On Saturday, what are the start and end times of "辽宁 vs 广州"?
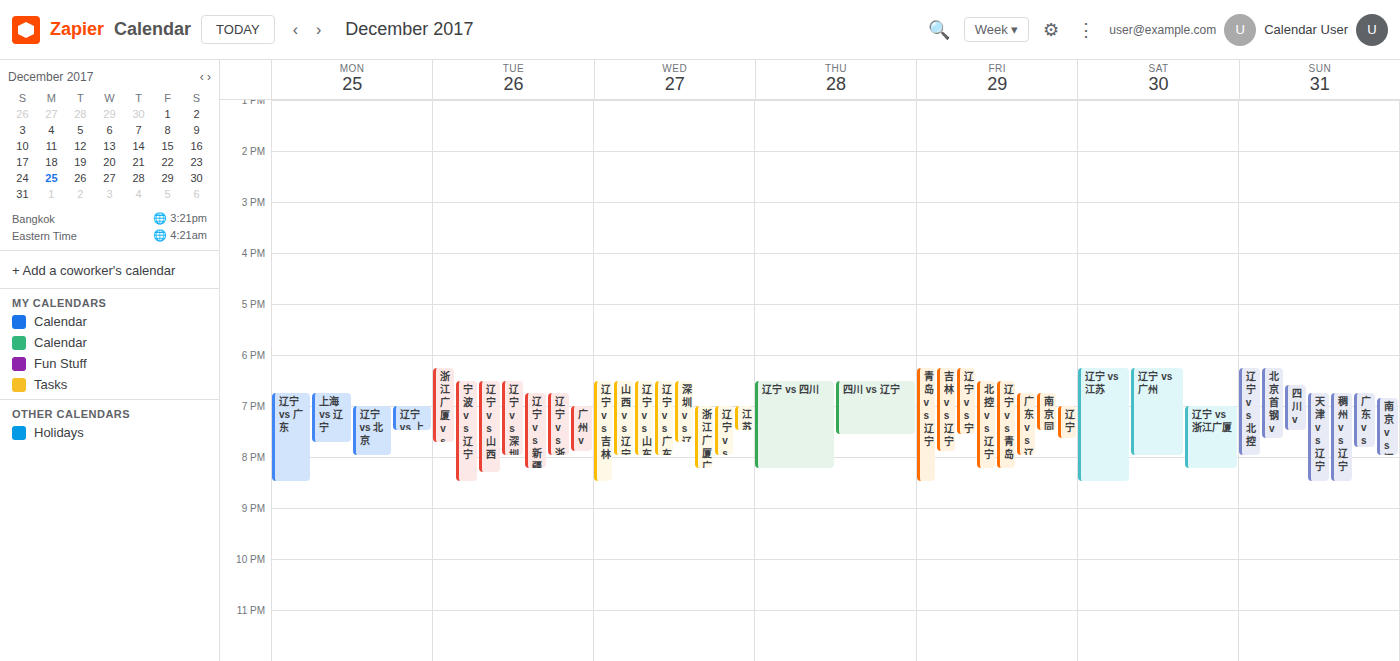
6:15 PM to 8:00 PM